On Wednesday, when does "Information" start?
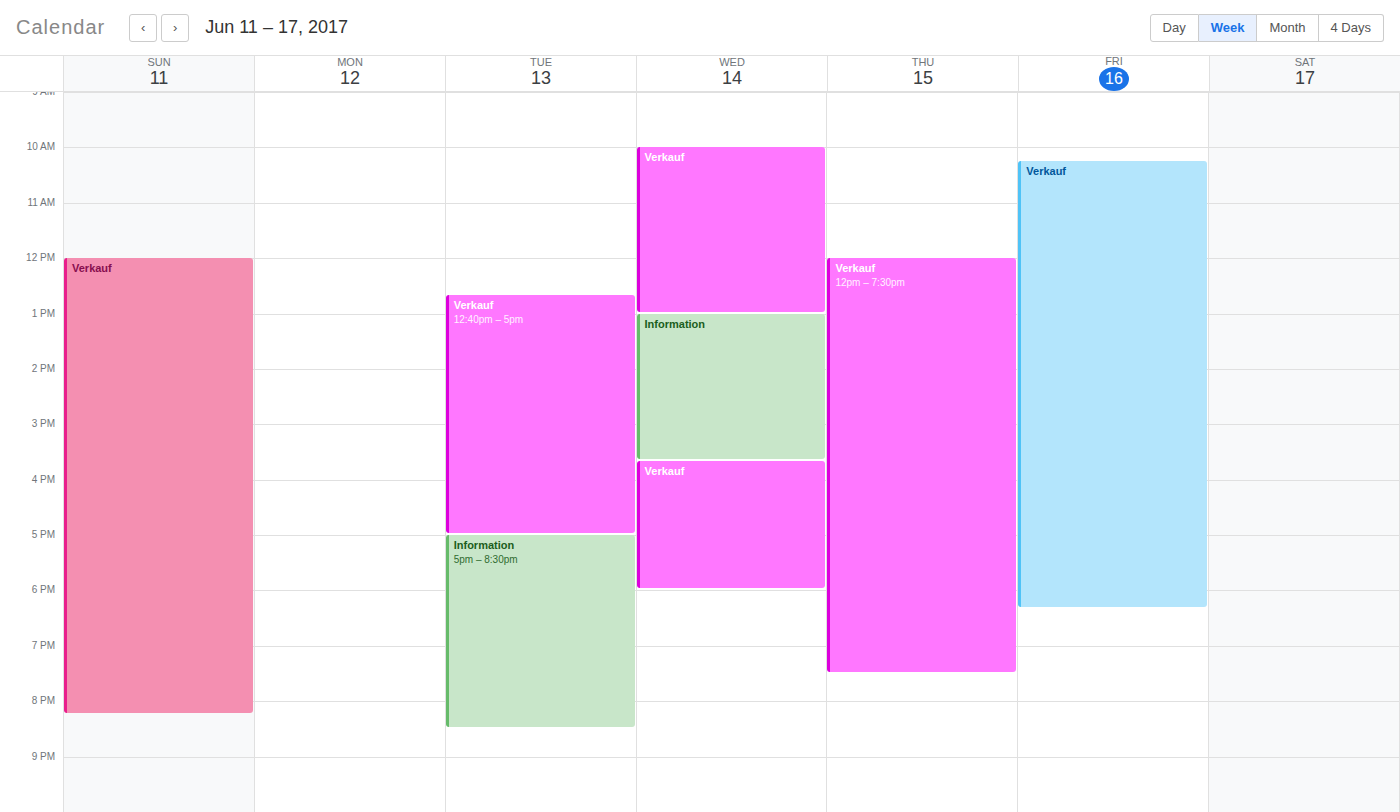
1:00 PM